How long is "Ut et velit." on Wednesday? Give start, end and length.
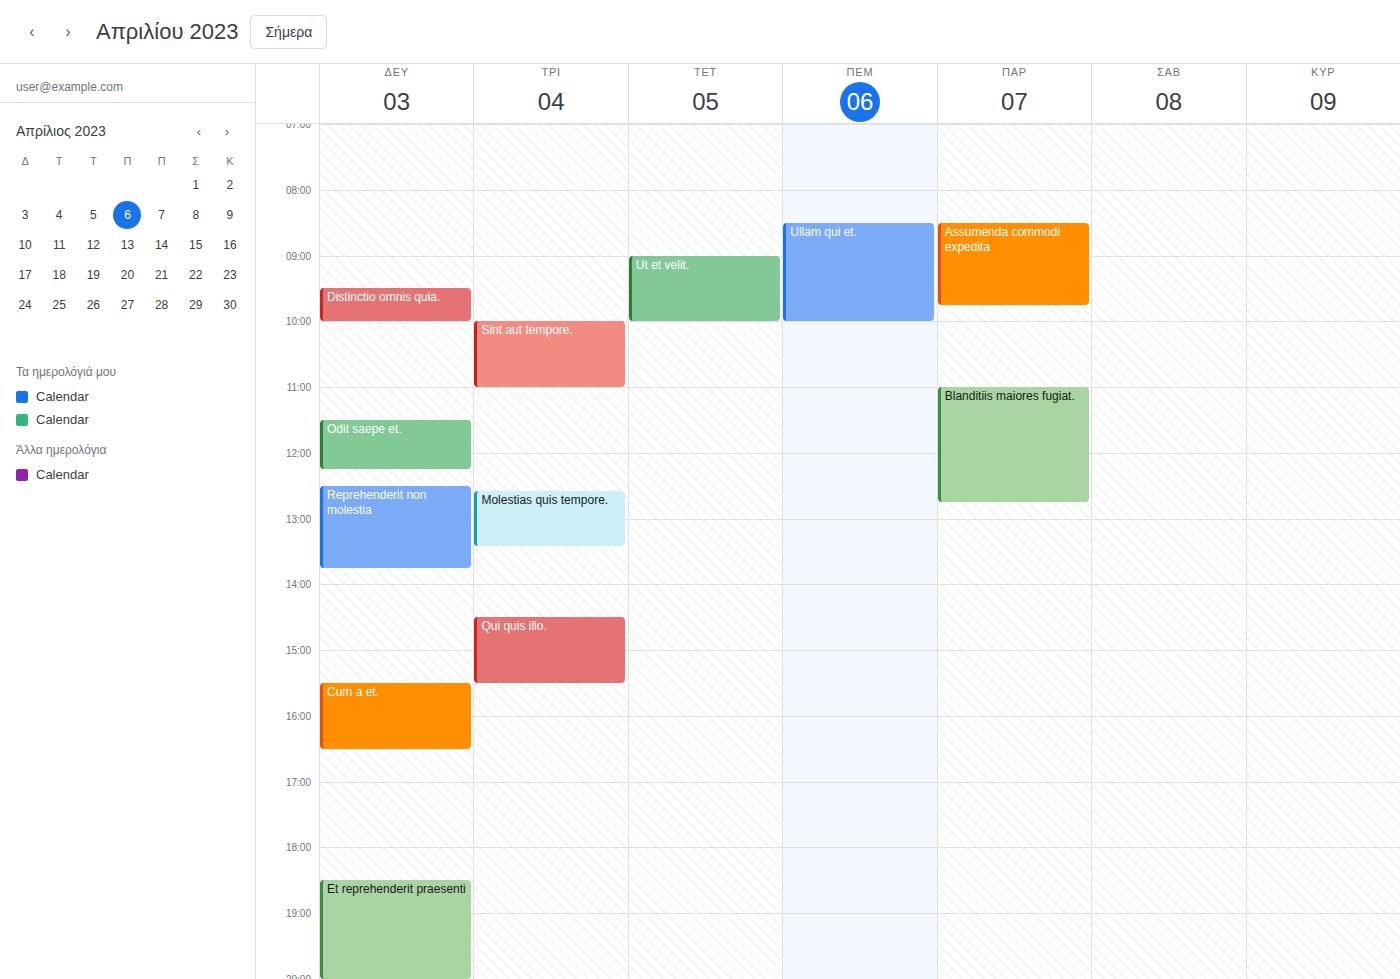
9:00 AM to 10:00 AM, 1 hour